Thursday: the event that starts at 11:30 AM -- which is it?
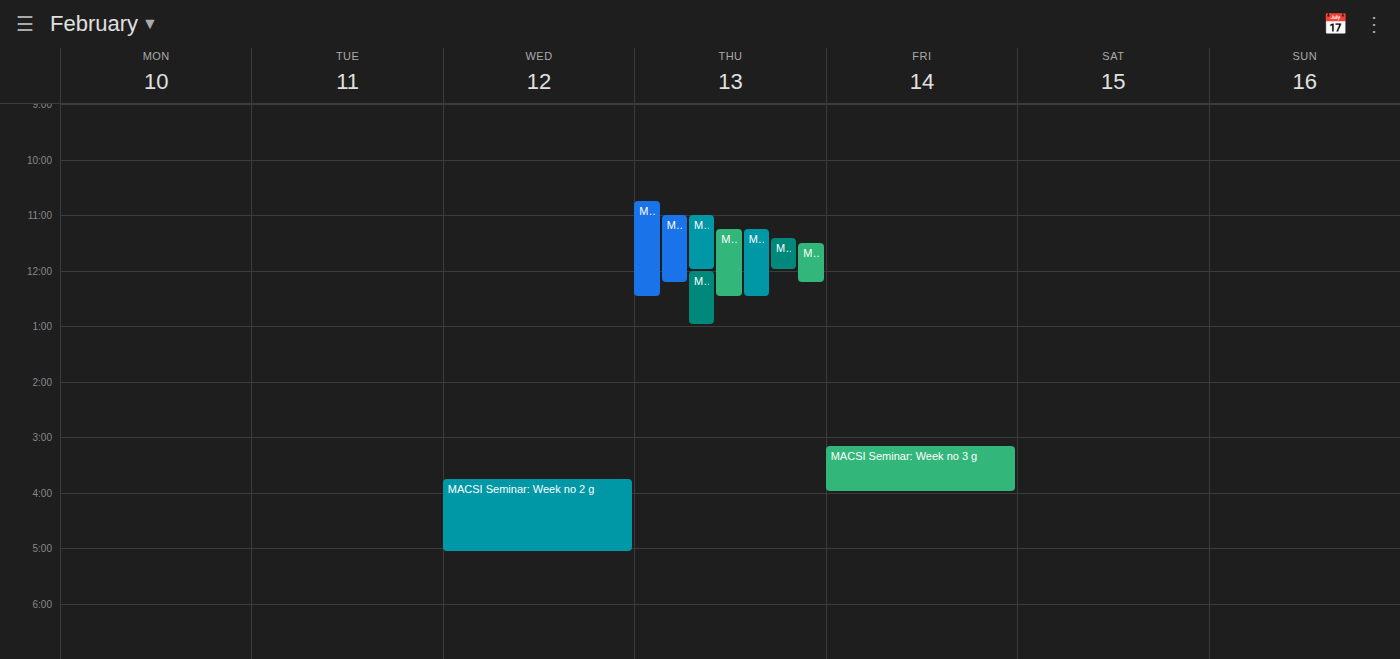
"MACSI Seminar: Week no 1 g"